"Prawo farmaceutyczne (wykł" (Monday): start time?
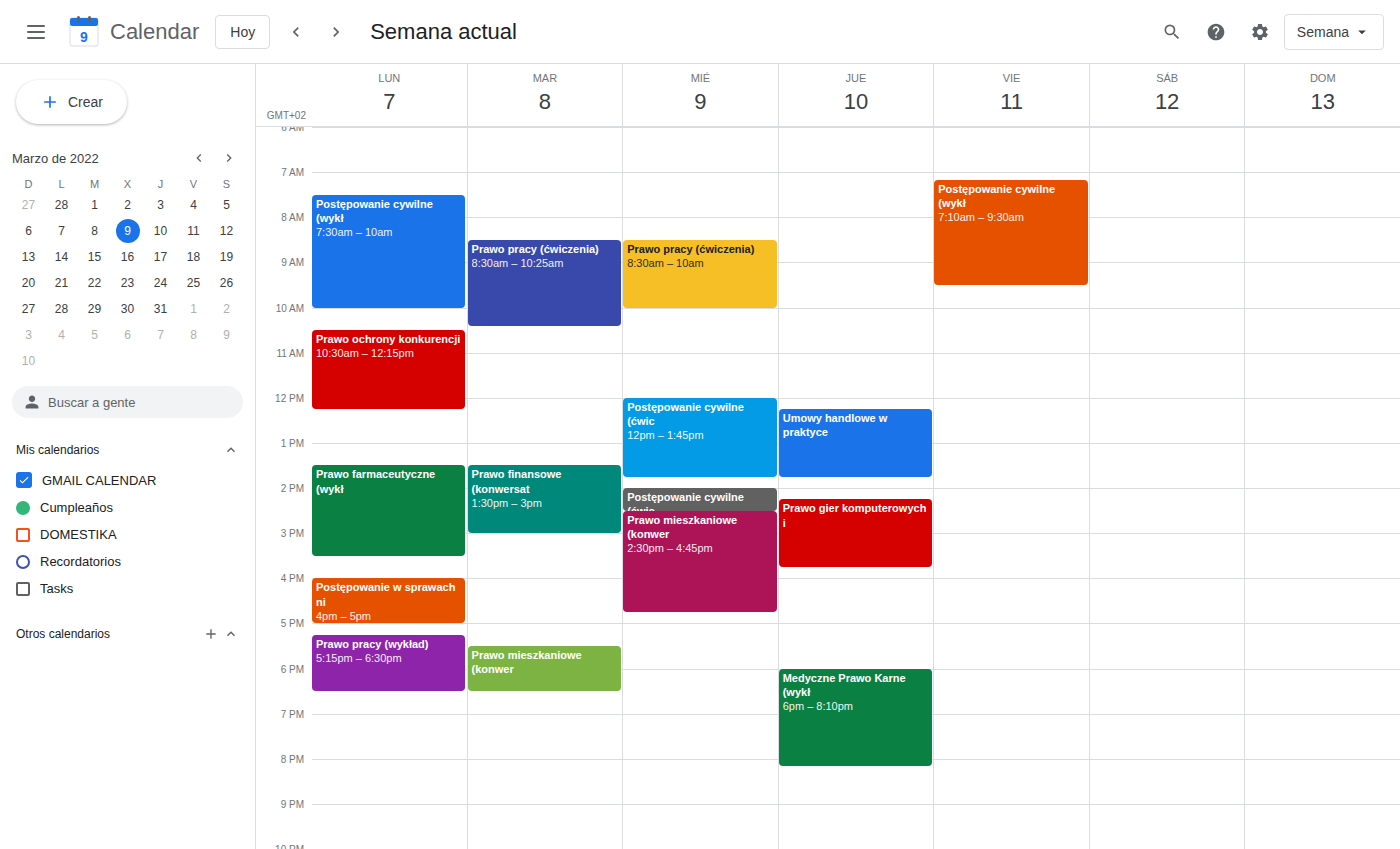
1:30 PM